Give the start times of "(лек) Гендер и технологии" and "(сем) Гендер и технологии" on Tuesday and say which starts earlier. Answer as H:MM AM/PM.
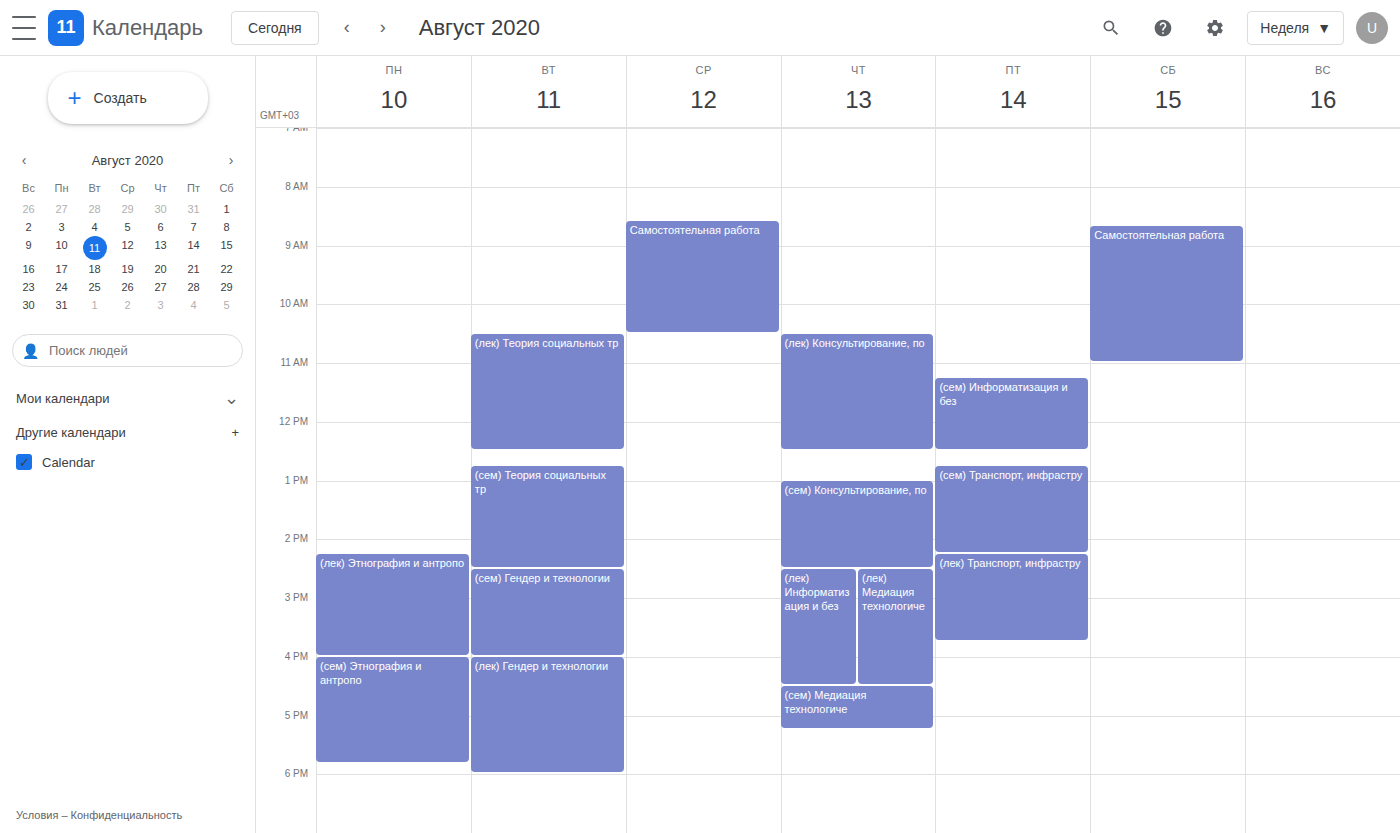
"(сем) Гендер и технологии" 2:30 PM; "(лек) Гендер и технологии" 4:00 PM.